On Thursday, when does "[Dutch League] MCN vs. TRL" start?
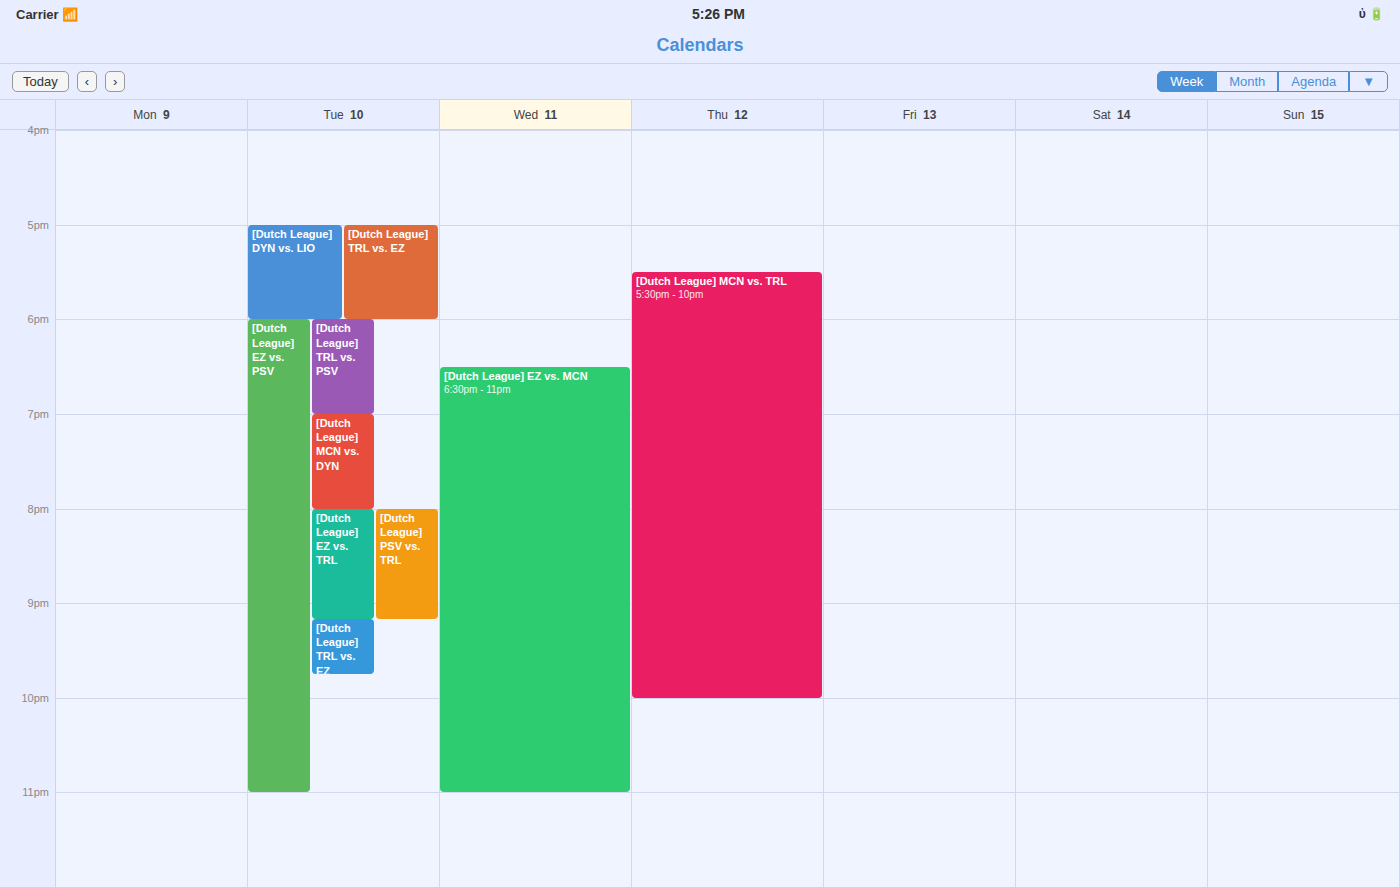
5:30 PM